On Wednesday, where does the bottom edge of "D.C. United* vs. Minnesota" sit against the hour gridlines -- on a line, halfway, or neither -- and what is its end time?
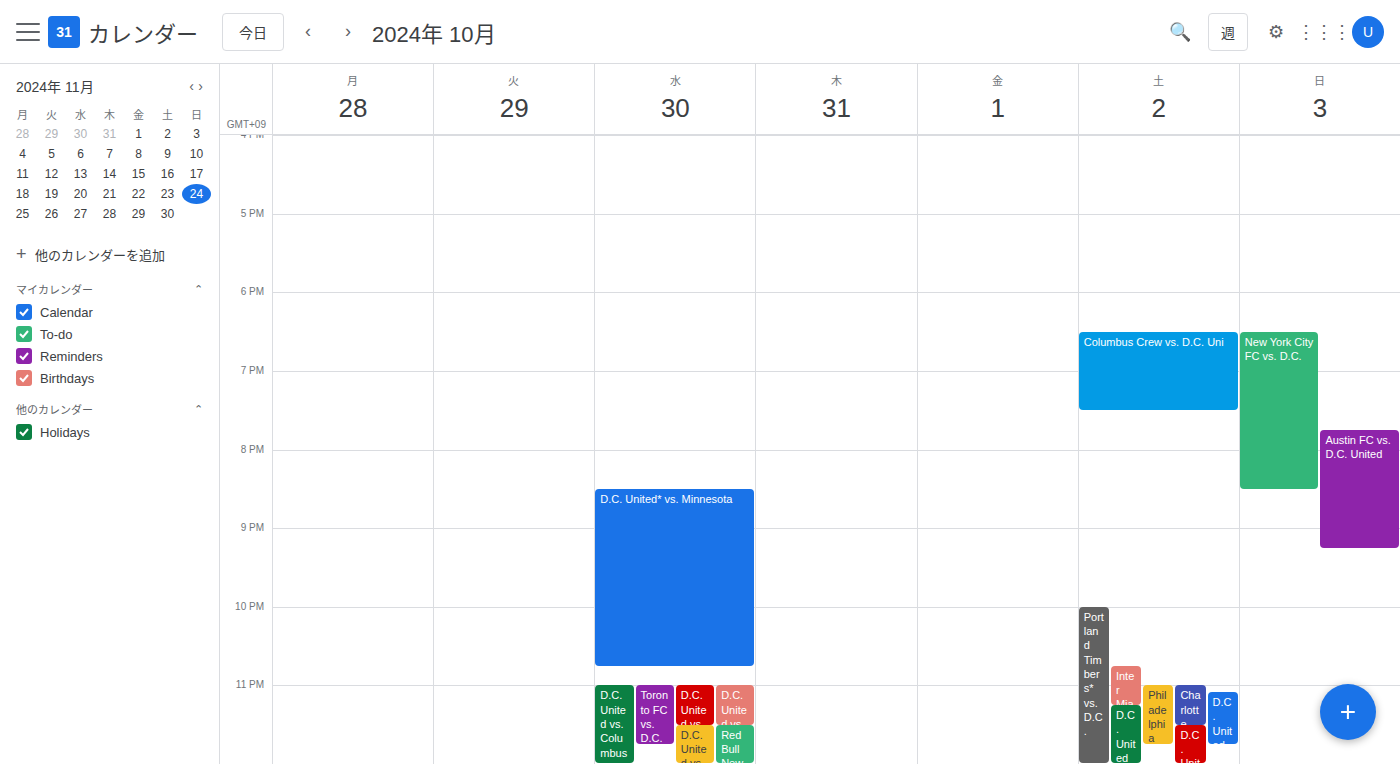
10:45 PM -- neither: three quarters of the way from the 10 PM line to the 11 PM line.